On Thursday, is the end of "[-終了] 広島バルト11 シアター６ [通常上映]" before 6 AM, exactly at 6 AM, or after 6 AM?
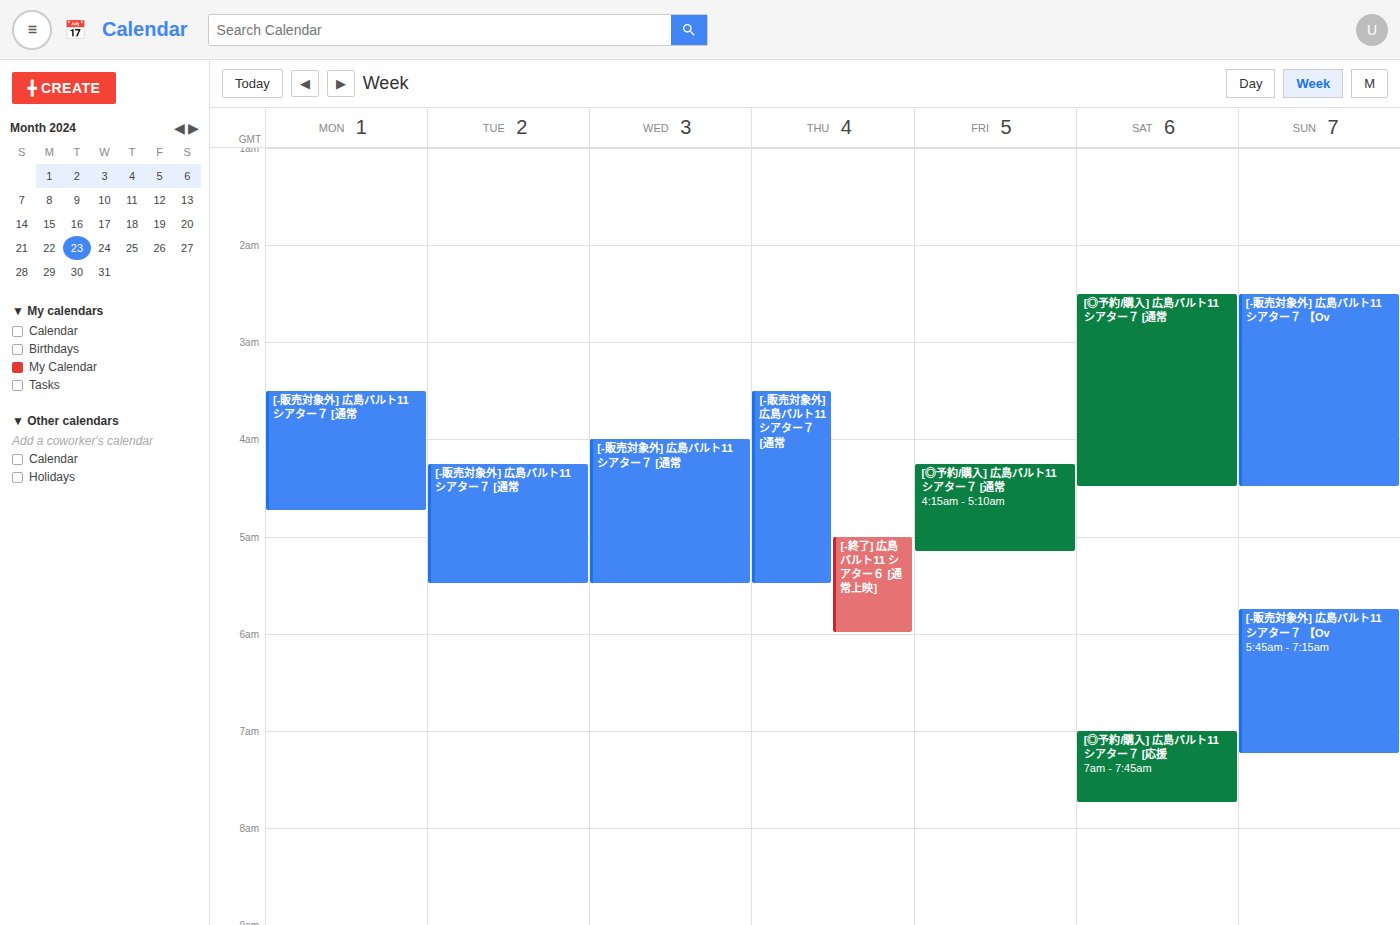
6:00 AM -- exactly at 6 AM, on the 6 AM line.